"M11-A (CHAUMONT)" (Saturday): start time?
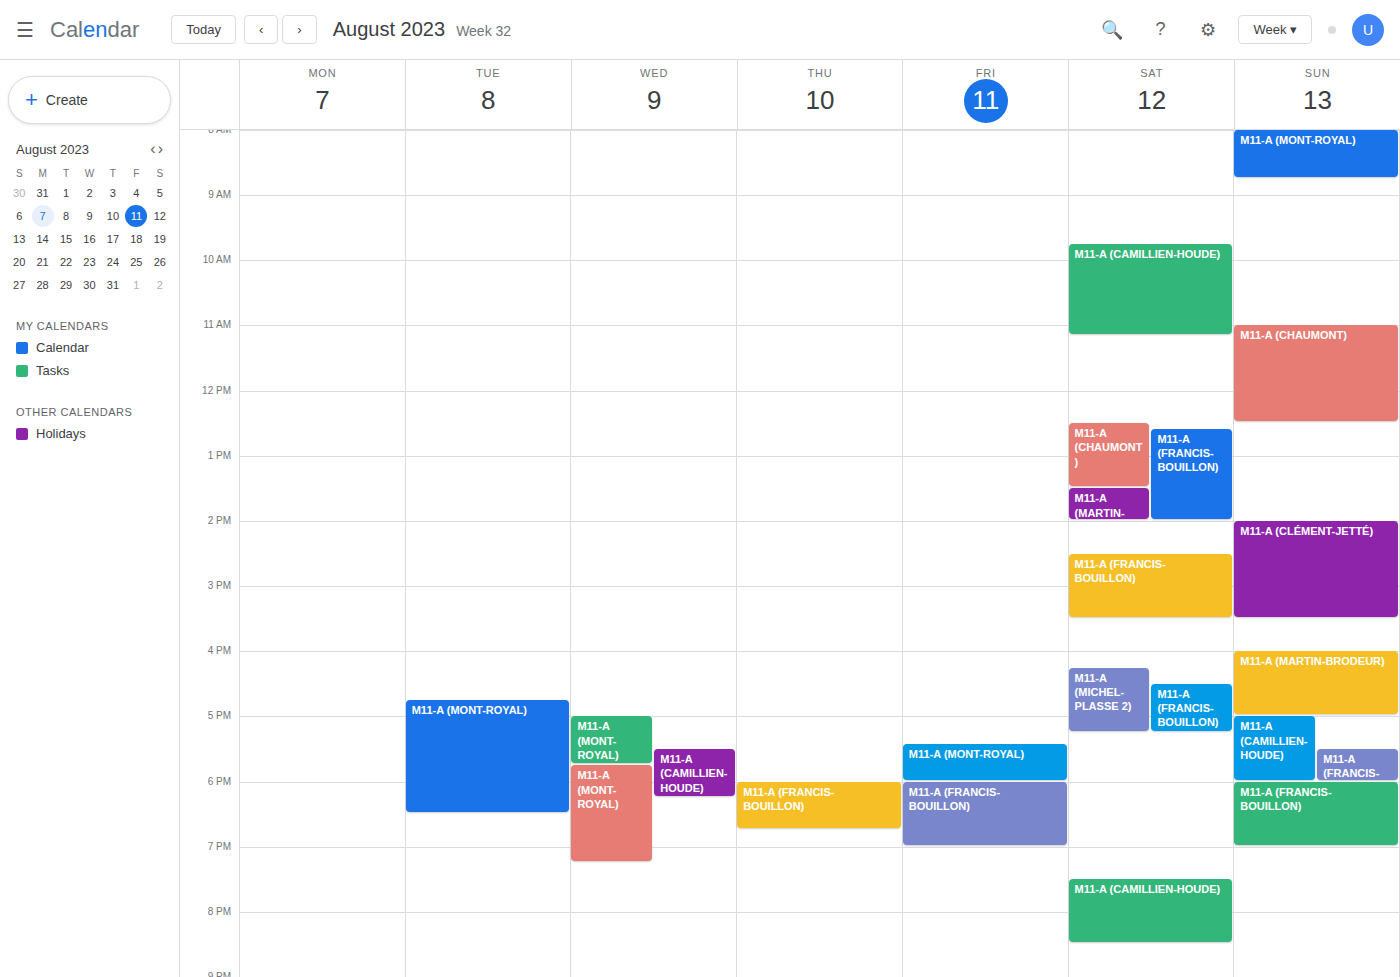
12:30 PM